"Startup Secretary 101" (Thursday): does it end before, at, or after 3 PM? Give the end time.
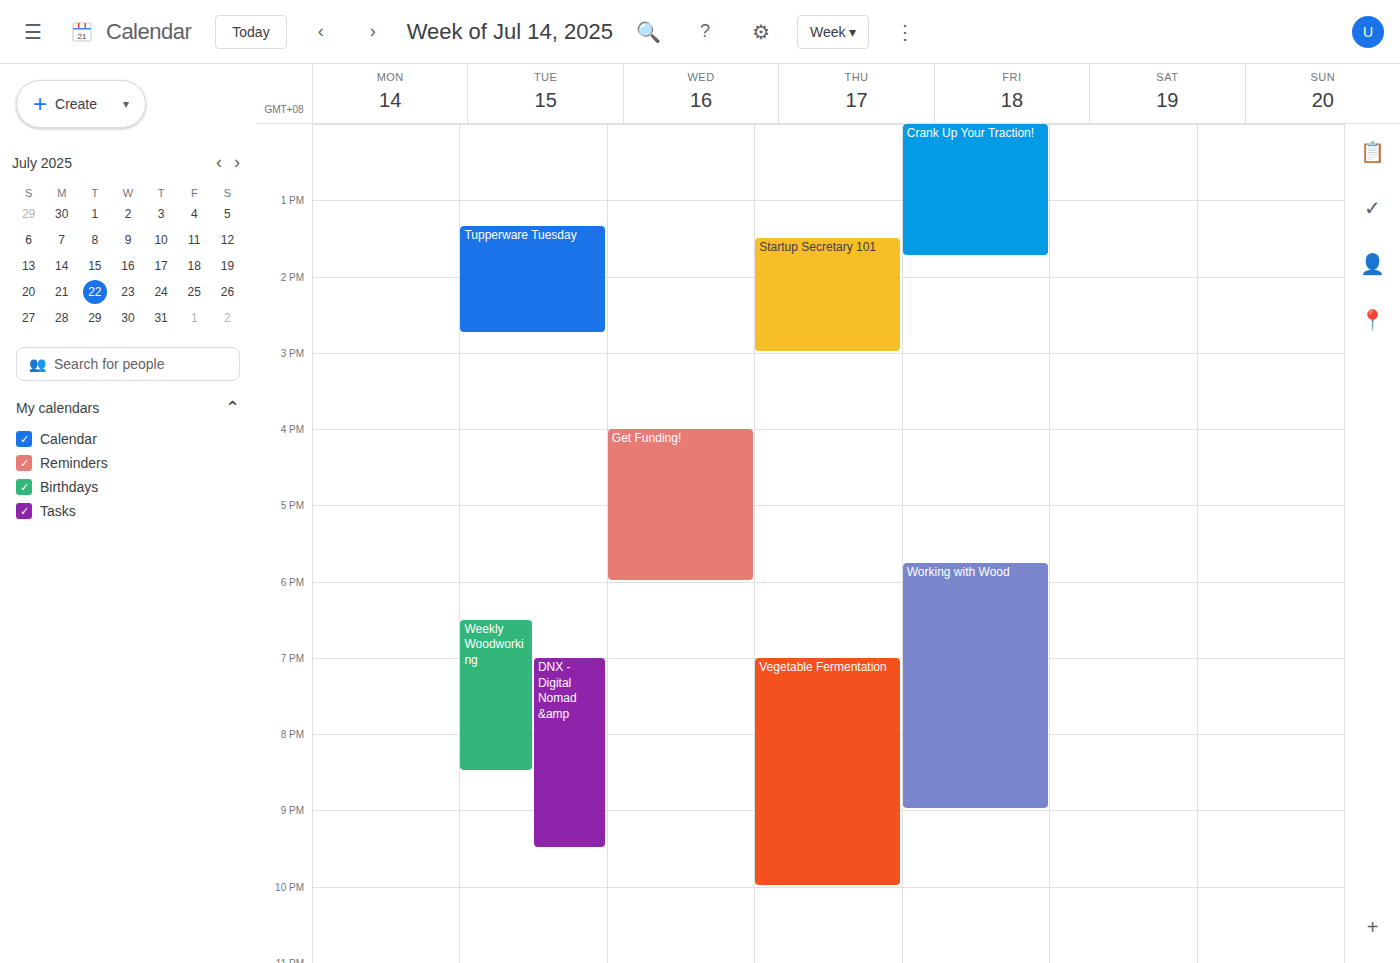
3:00 PM -- exactly at 3 PM, on the 3 PM line.